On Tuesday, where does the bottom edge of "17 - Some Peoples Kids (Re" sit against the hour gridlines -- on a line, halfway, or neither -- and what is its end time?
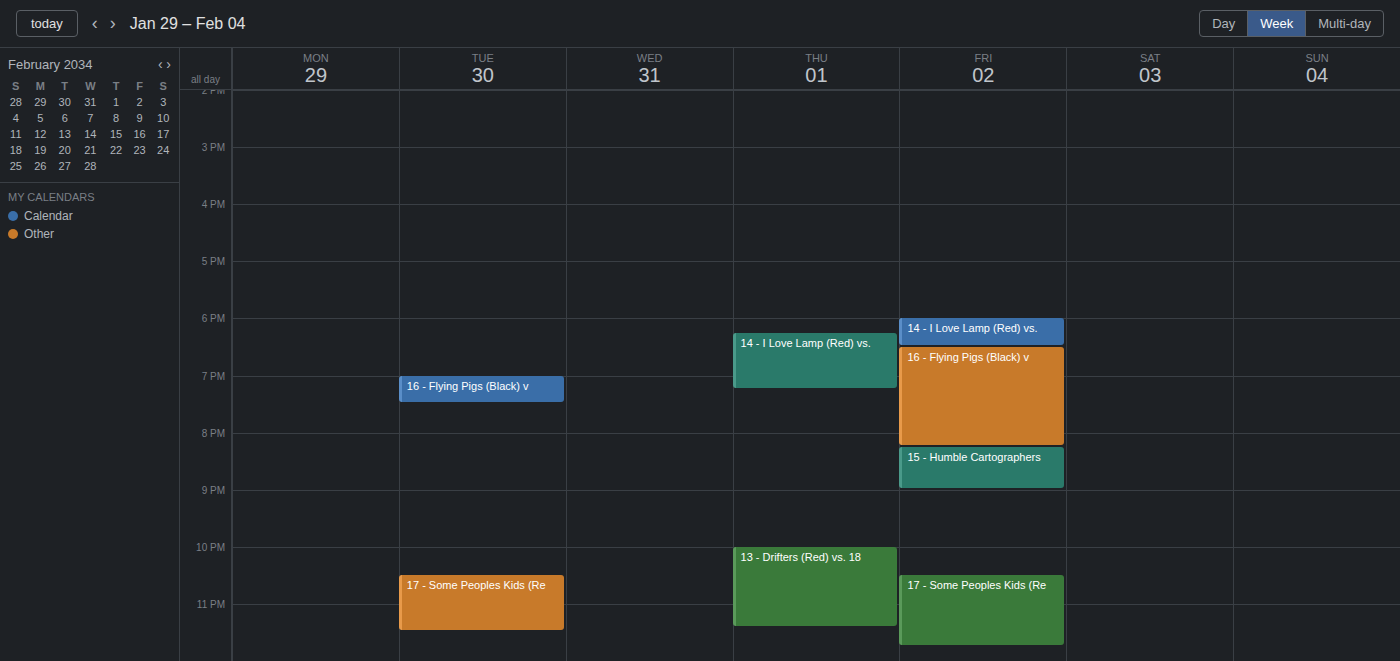
11:30 PM -- halfway between the 11 PM and 12 AM lines.